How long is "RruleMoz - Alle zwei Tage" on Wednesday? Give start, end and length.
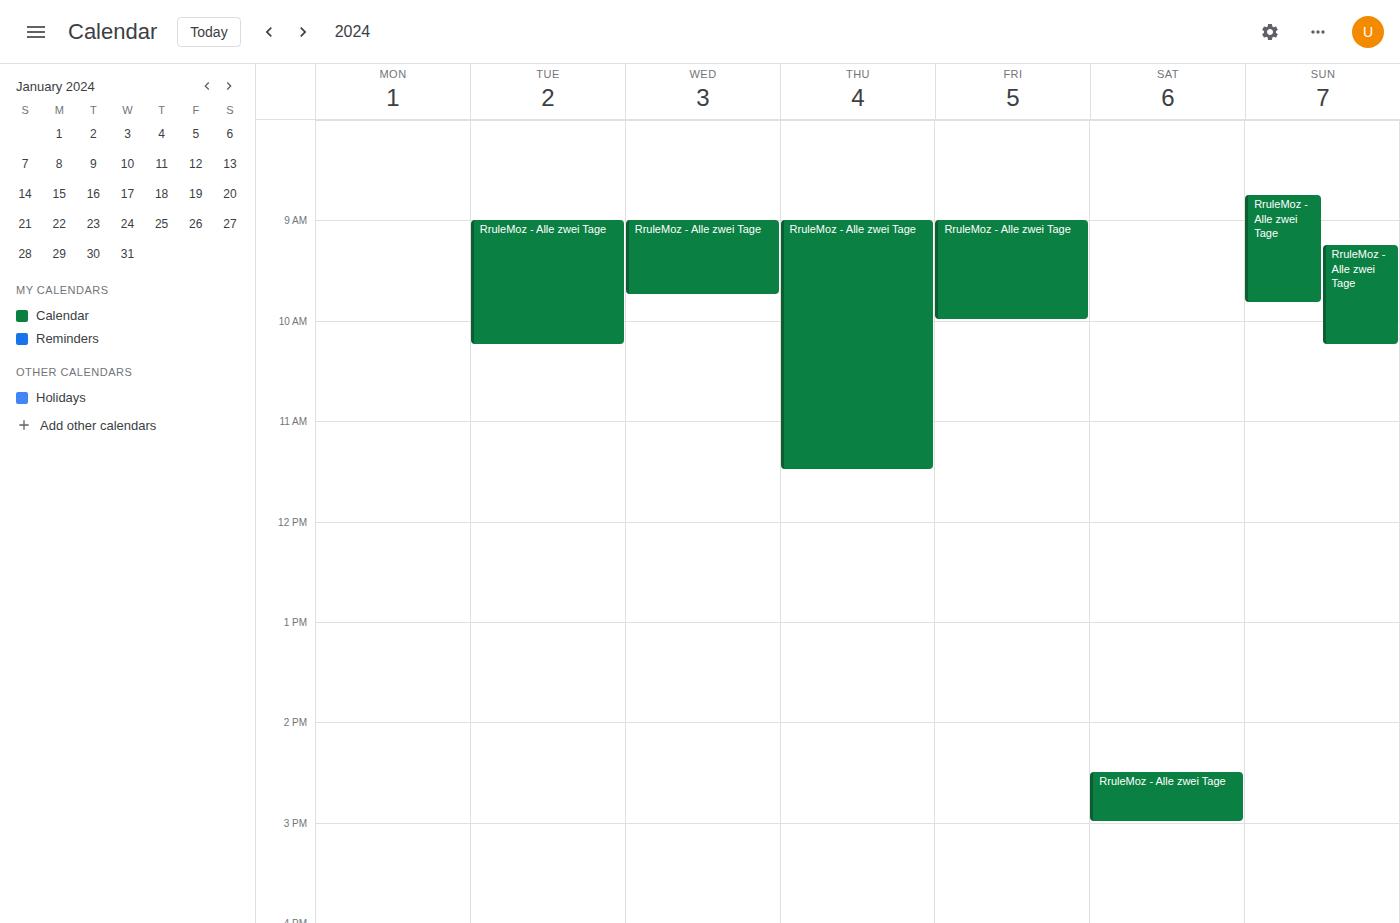
9:00 AM to 9:45 AM, 45 minutes